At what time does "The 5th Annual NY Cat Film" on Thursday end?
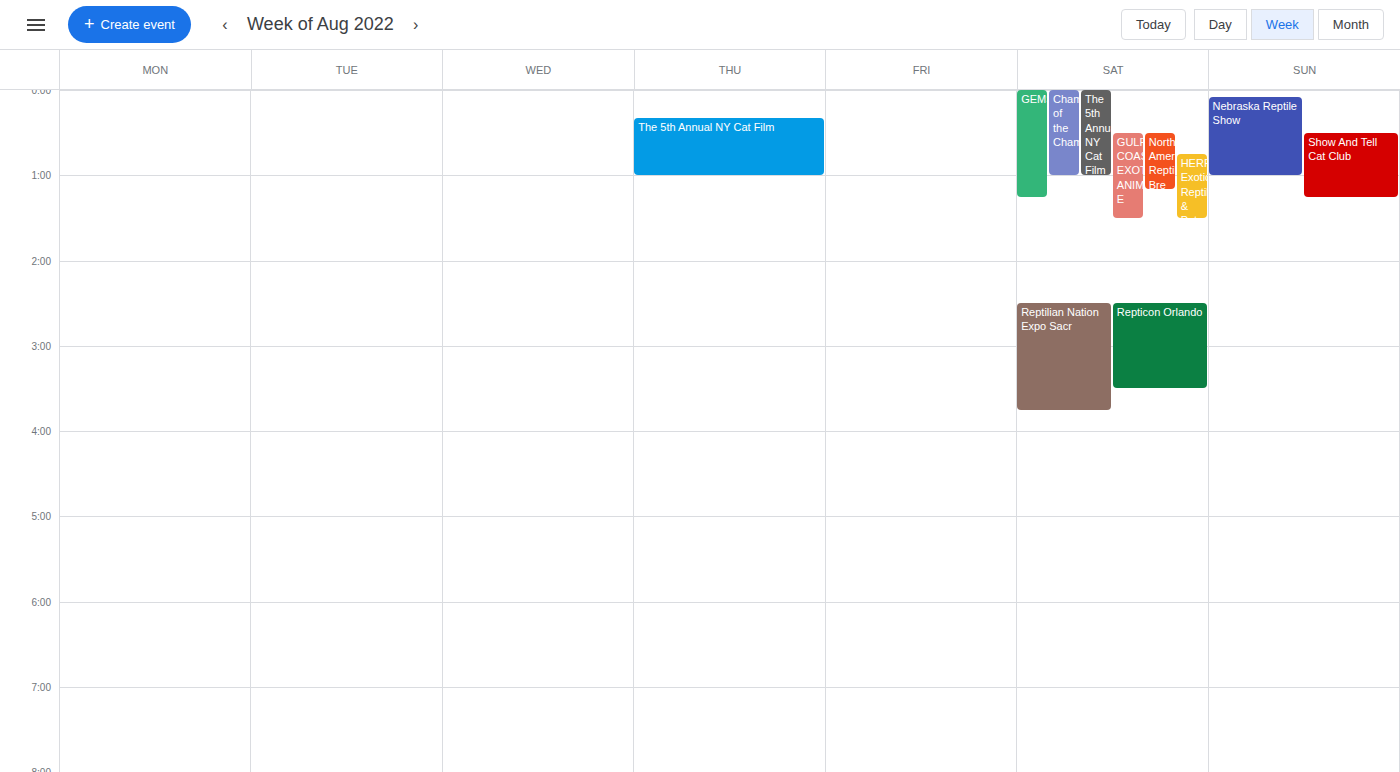
1:00 AM